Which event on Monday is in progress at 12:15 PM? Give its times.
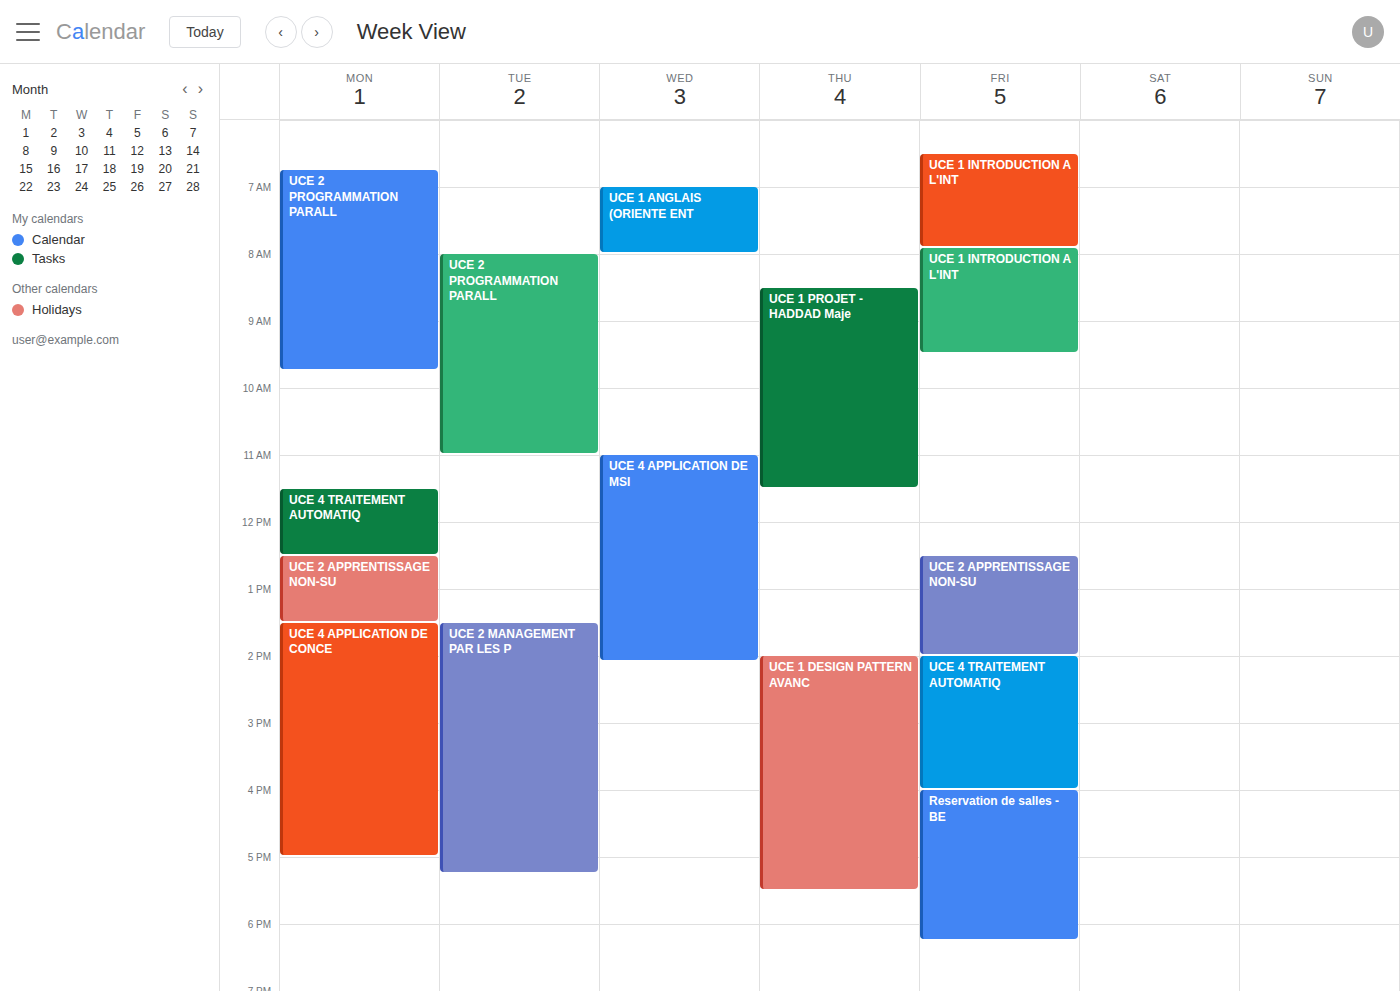
"UCE 4 TRAITEMENT AUTOMATIQ", 11:30 AM to 12:30 PM